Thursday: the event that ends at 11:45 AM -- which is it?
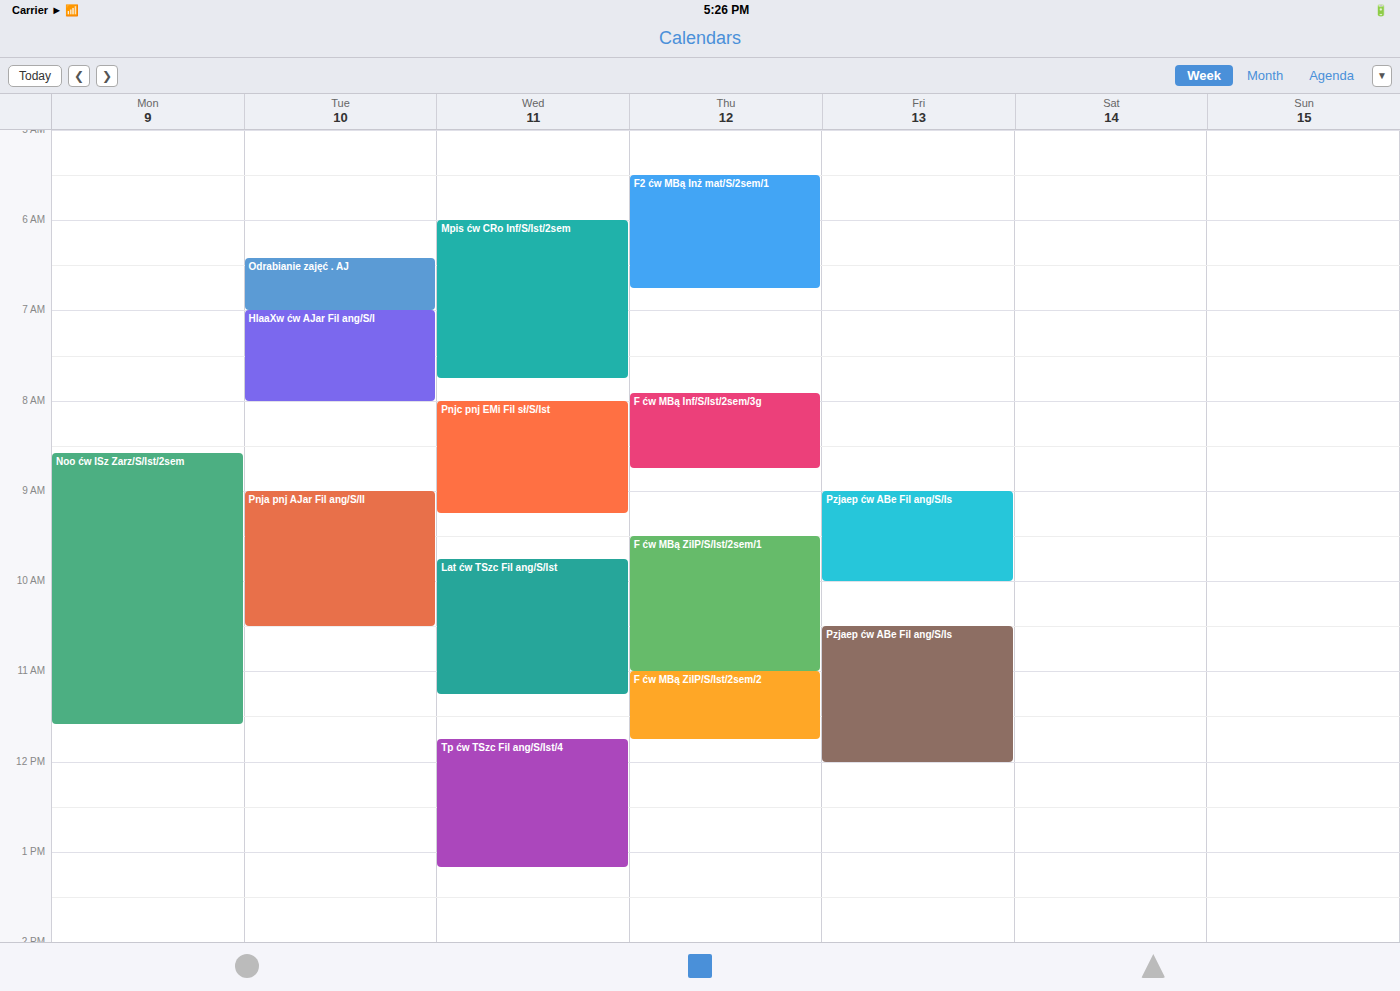
"F ćw MBą ZiIP/S/Ist/2sem/2"